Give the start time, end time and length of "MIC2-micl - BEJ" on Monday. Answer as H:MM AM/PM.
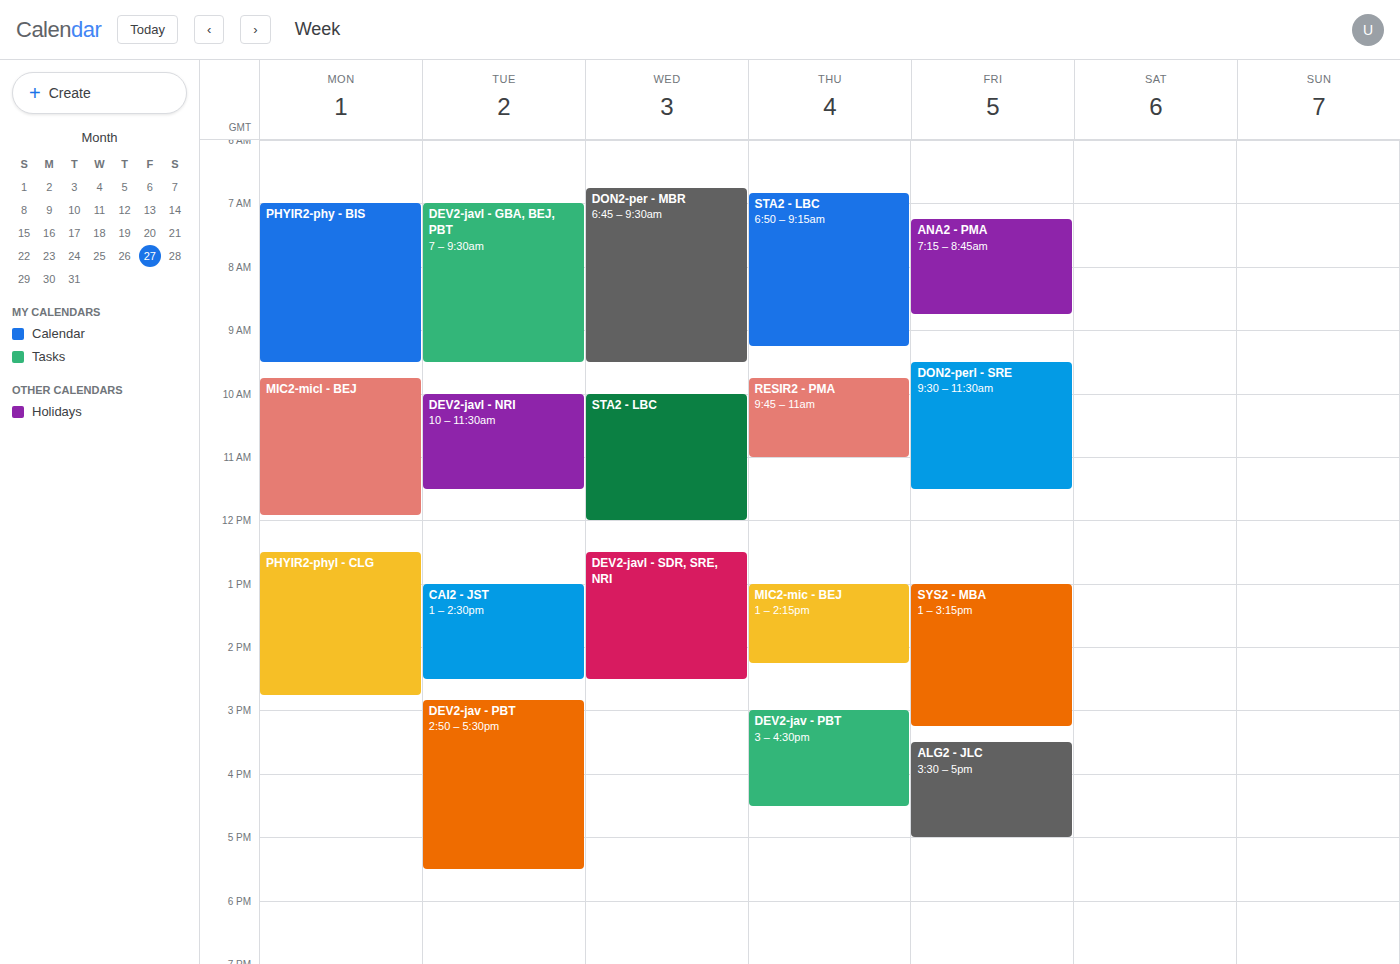
9:45 AM to 11:55 AM, 2 hours 10 minutes